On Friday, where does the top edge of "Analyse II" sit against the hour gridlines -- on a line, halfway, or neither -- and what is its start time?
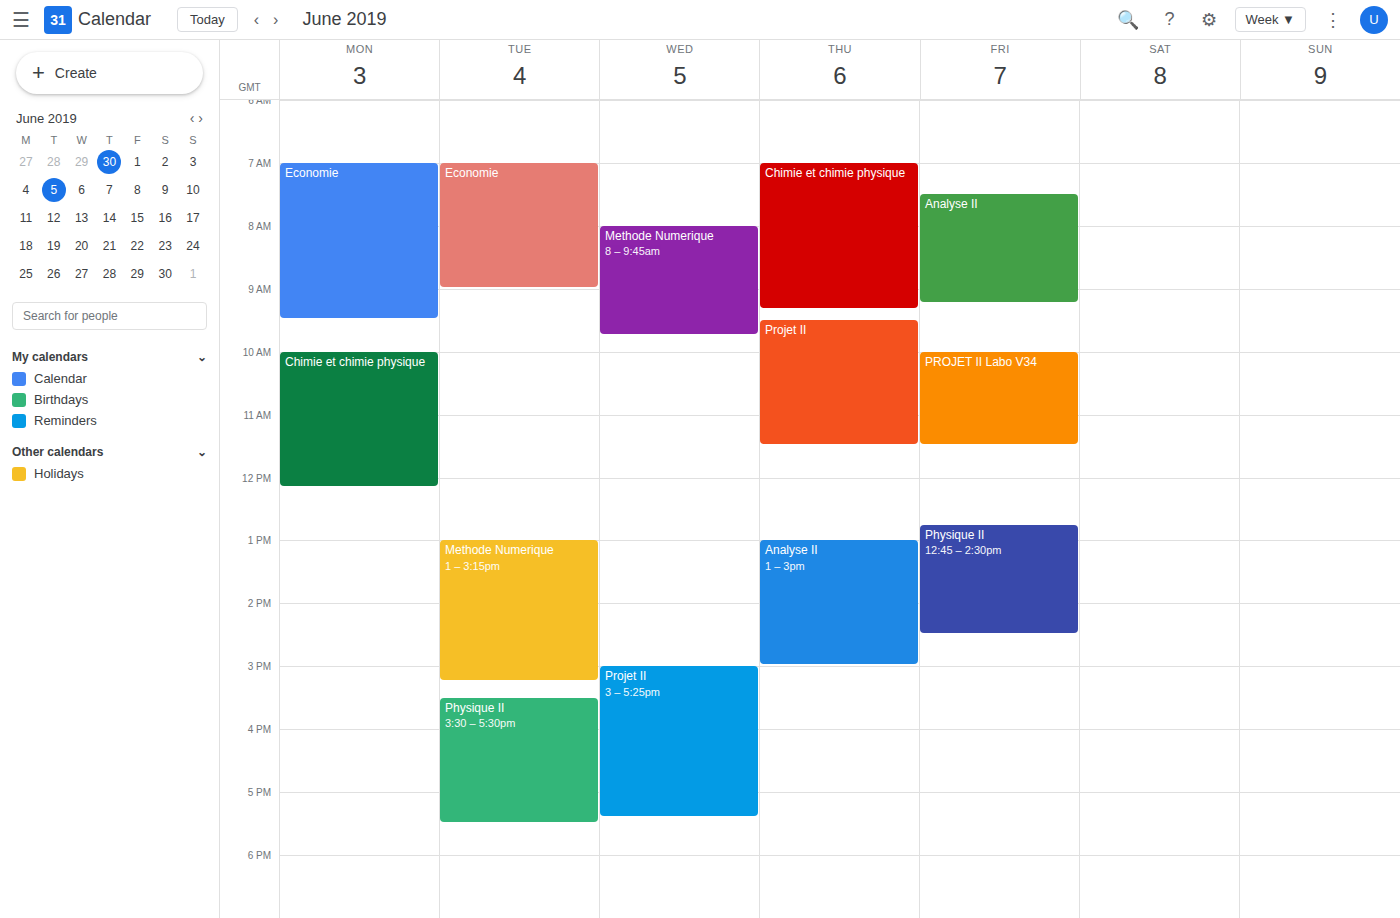
7:30 AM -- halfway between the 7 AM and 8 AM lines.